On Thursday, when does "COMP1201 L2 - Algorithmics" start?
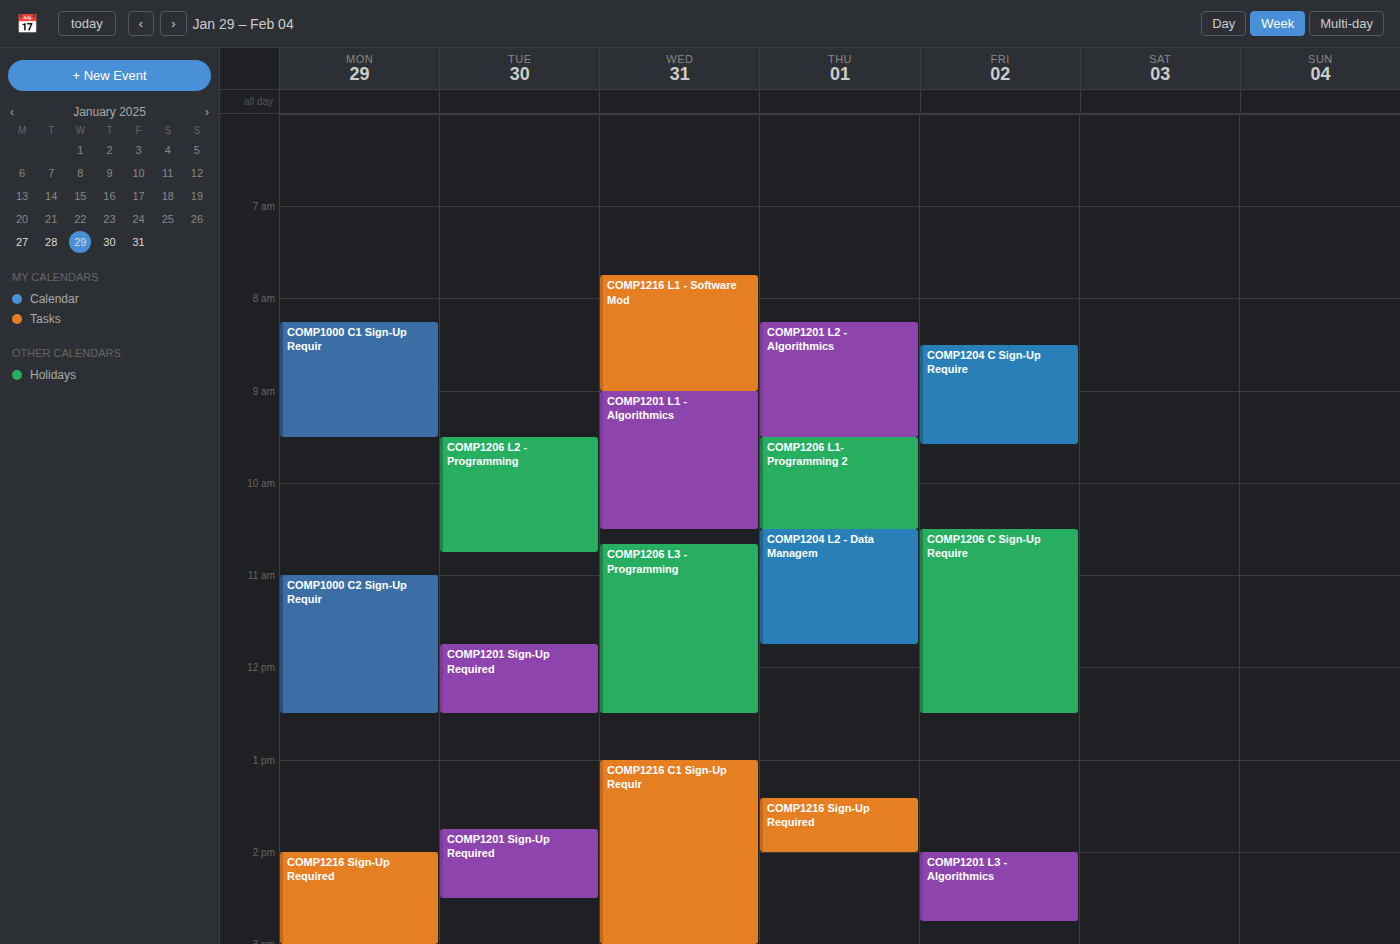
8:15 AM